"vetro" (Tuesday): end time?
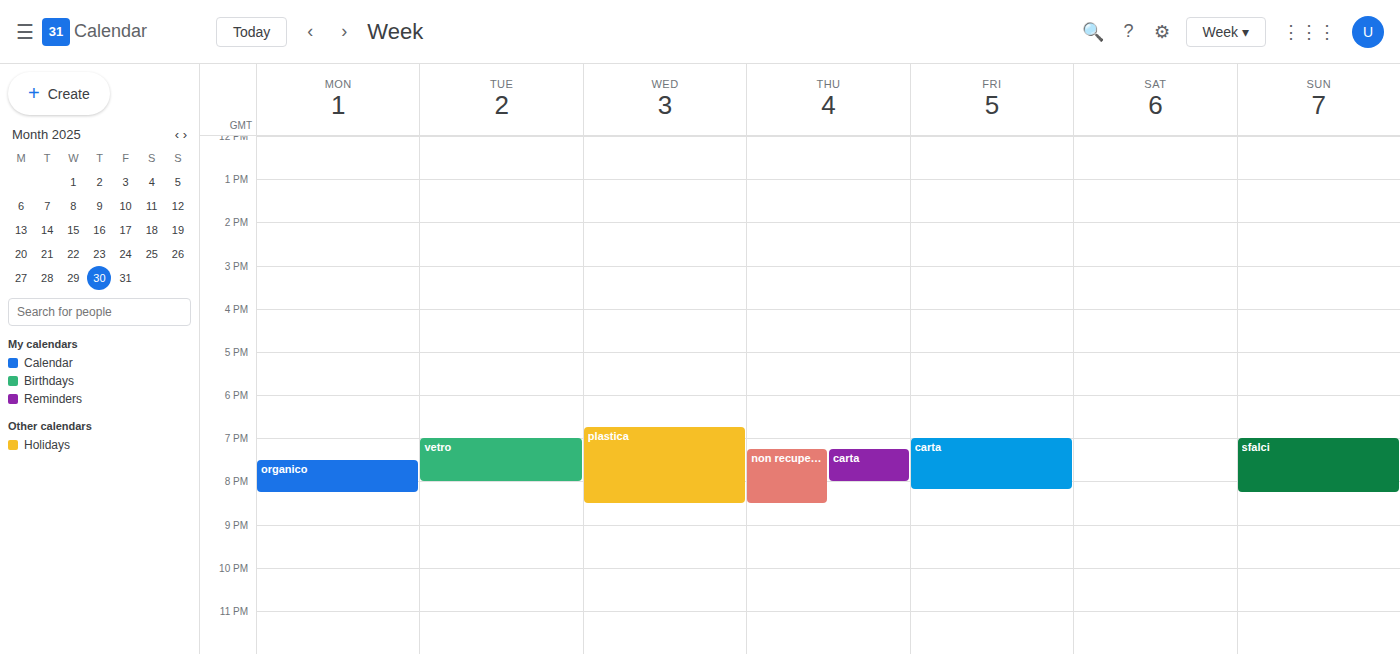
8:00 PM